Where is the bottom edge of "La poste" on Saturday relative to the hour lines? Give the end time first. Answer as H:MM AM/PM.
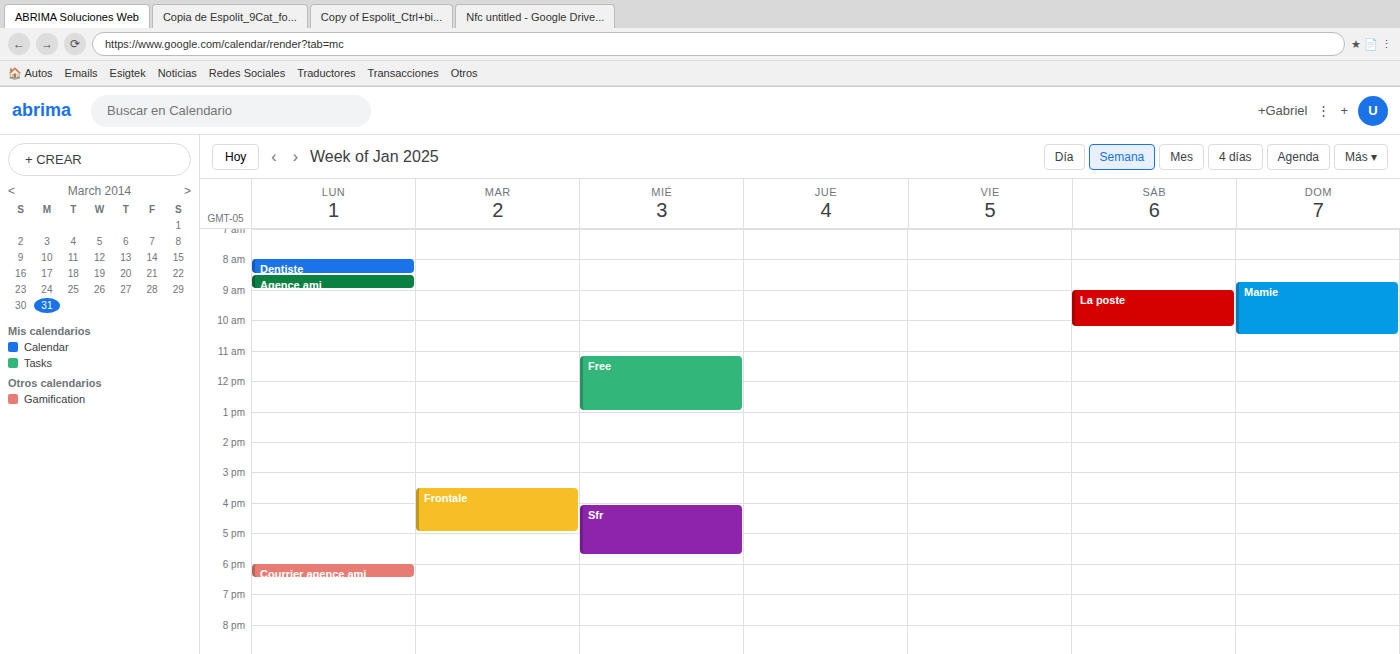
10:15 AM -- neither: a quarter of the way from the 10 AM line to the 11 AM line.